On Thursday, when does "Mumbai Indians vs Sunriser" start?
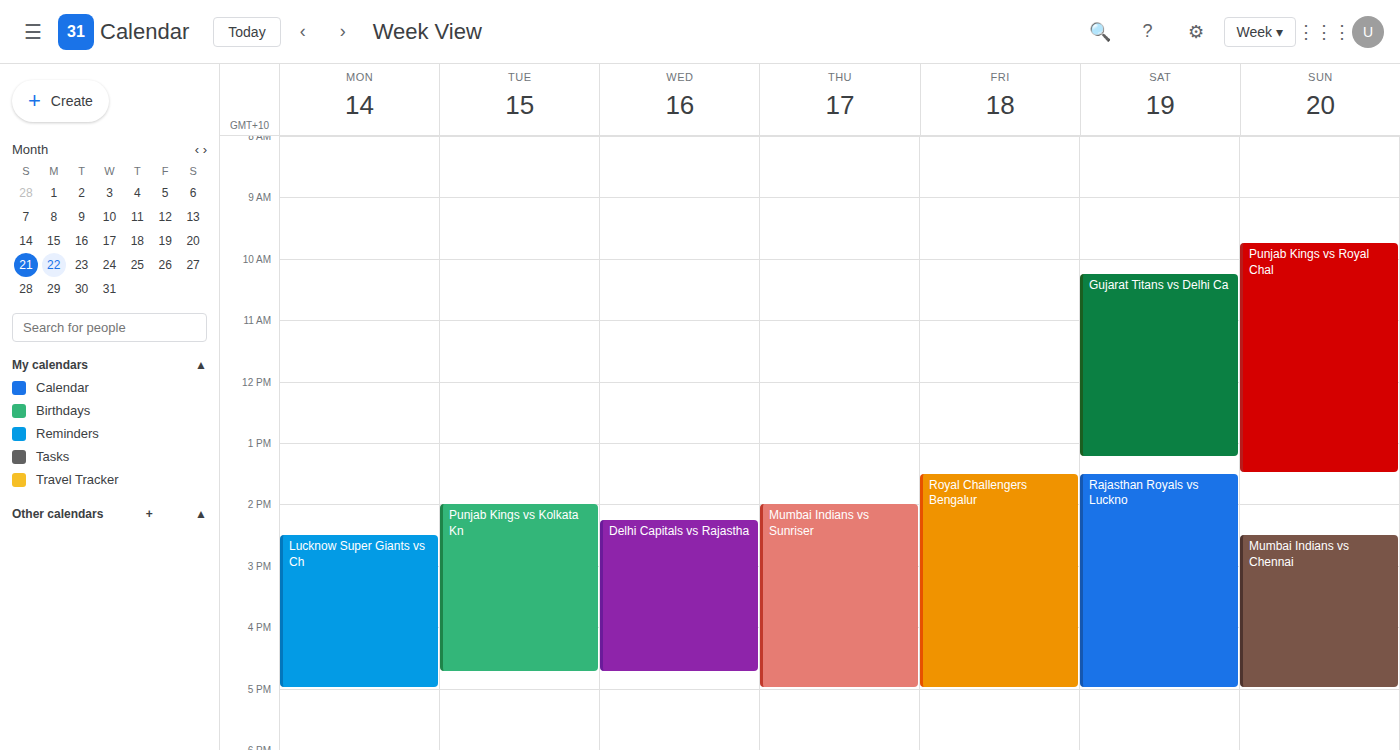
2:00 PM